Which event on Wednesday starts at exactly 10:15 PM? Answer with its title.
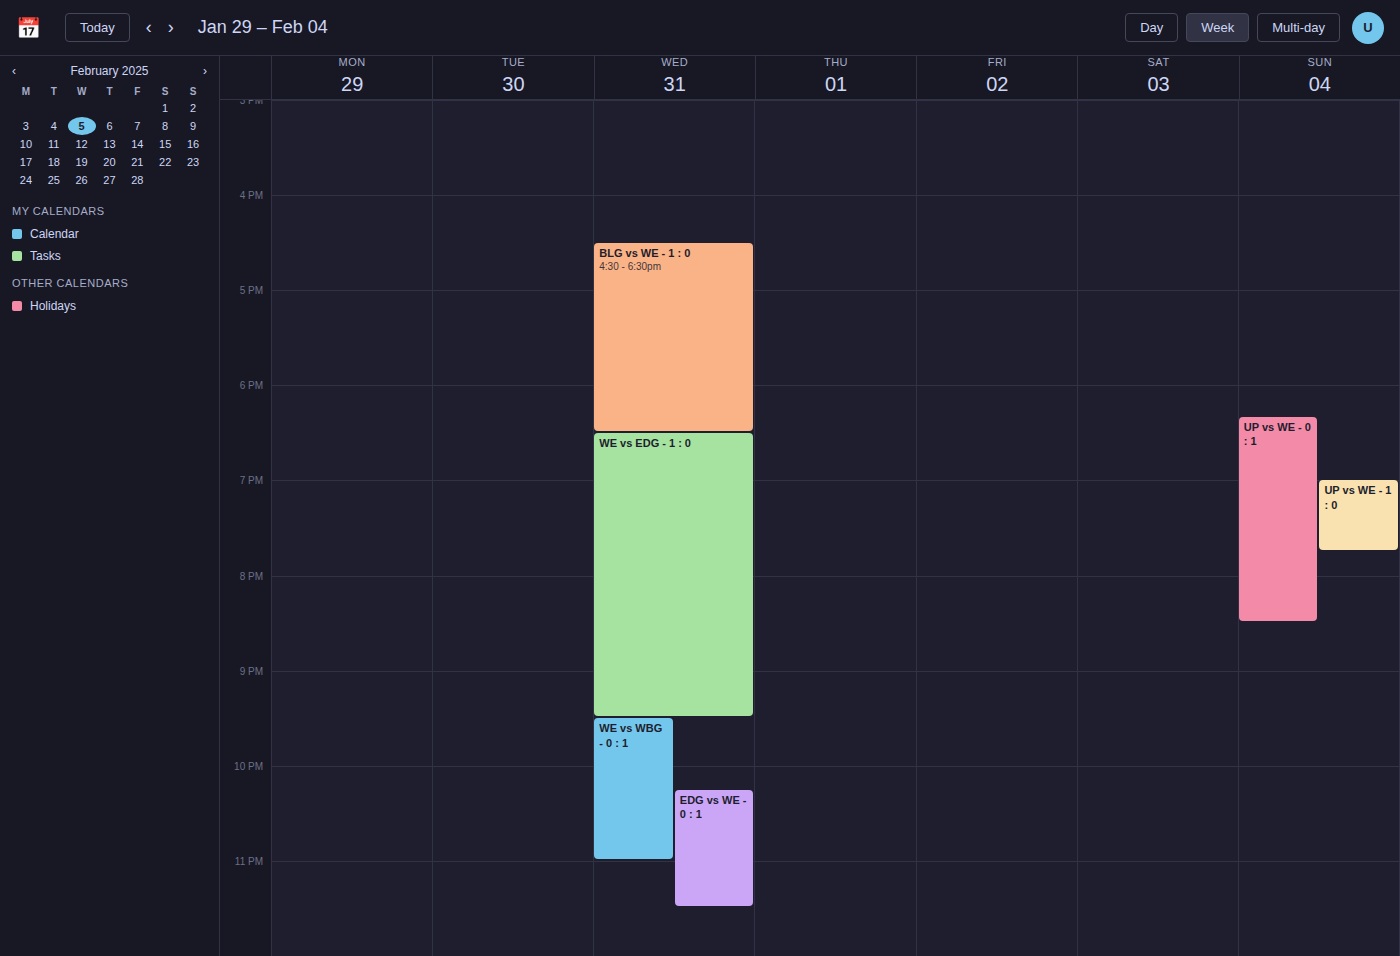
"EDG vs WE - 0 : 1"